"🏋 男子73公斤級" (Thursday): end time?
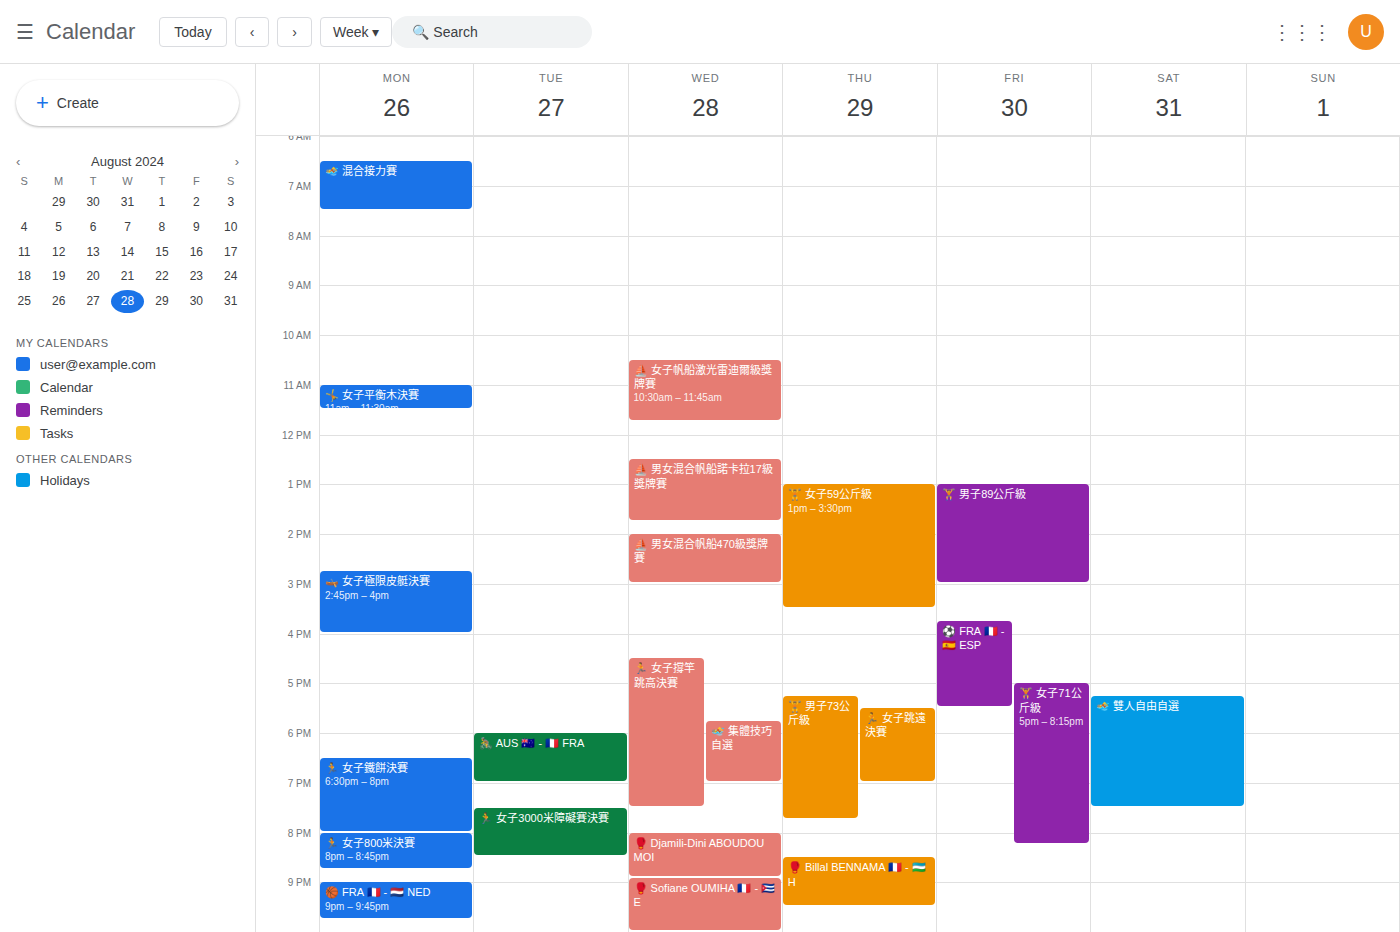
7:45 PM